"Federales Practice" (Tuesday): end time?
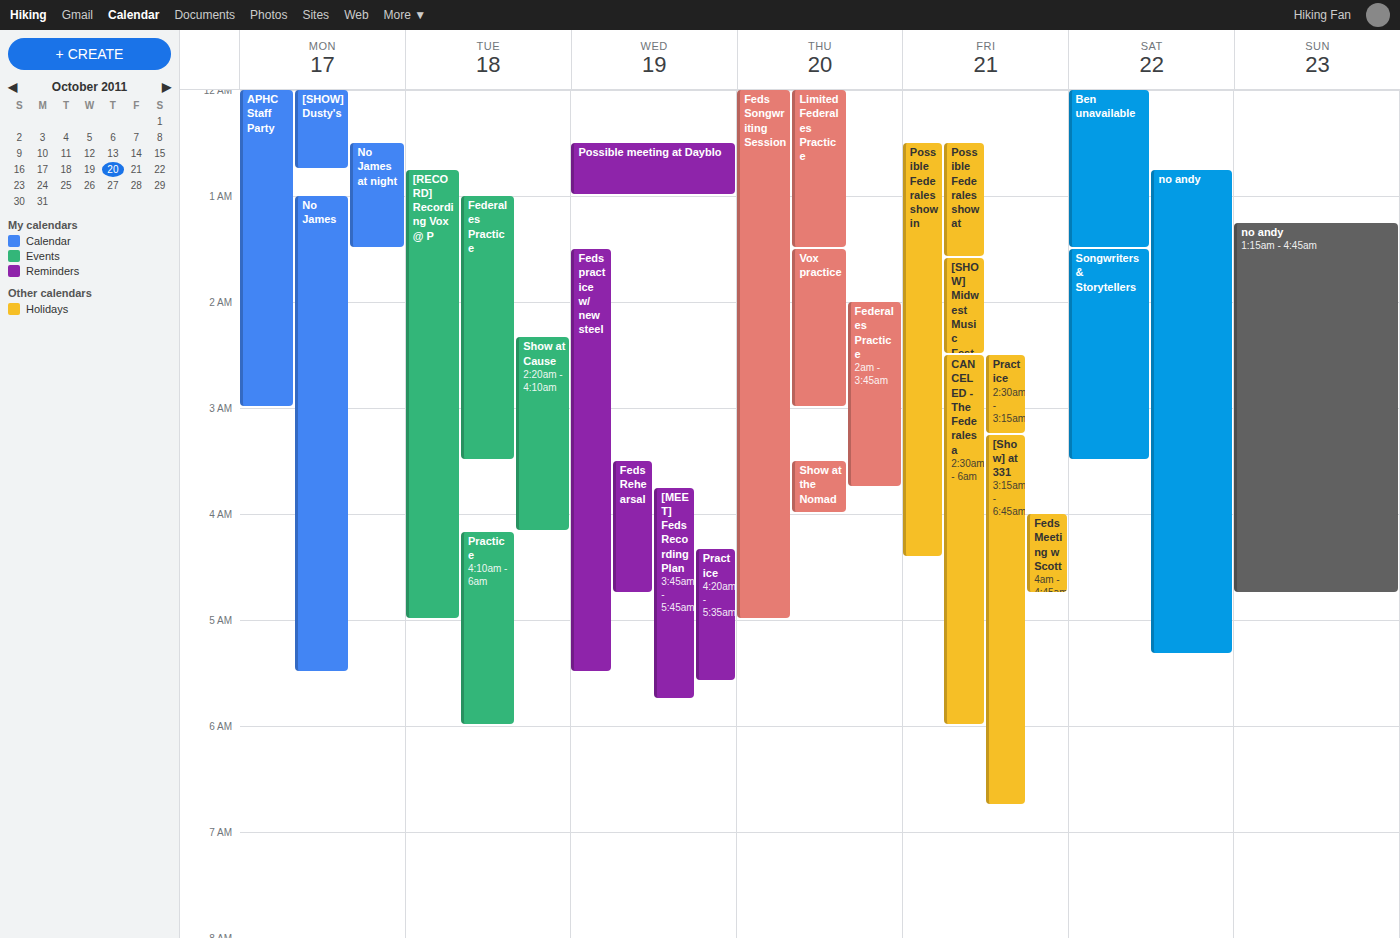
3:30 AM